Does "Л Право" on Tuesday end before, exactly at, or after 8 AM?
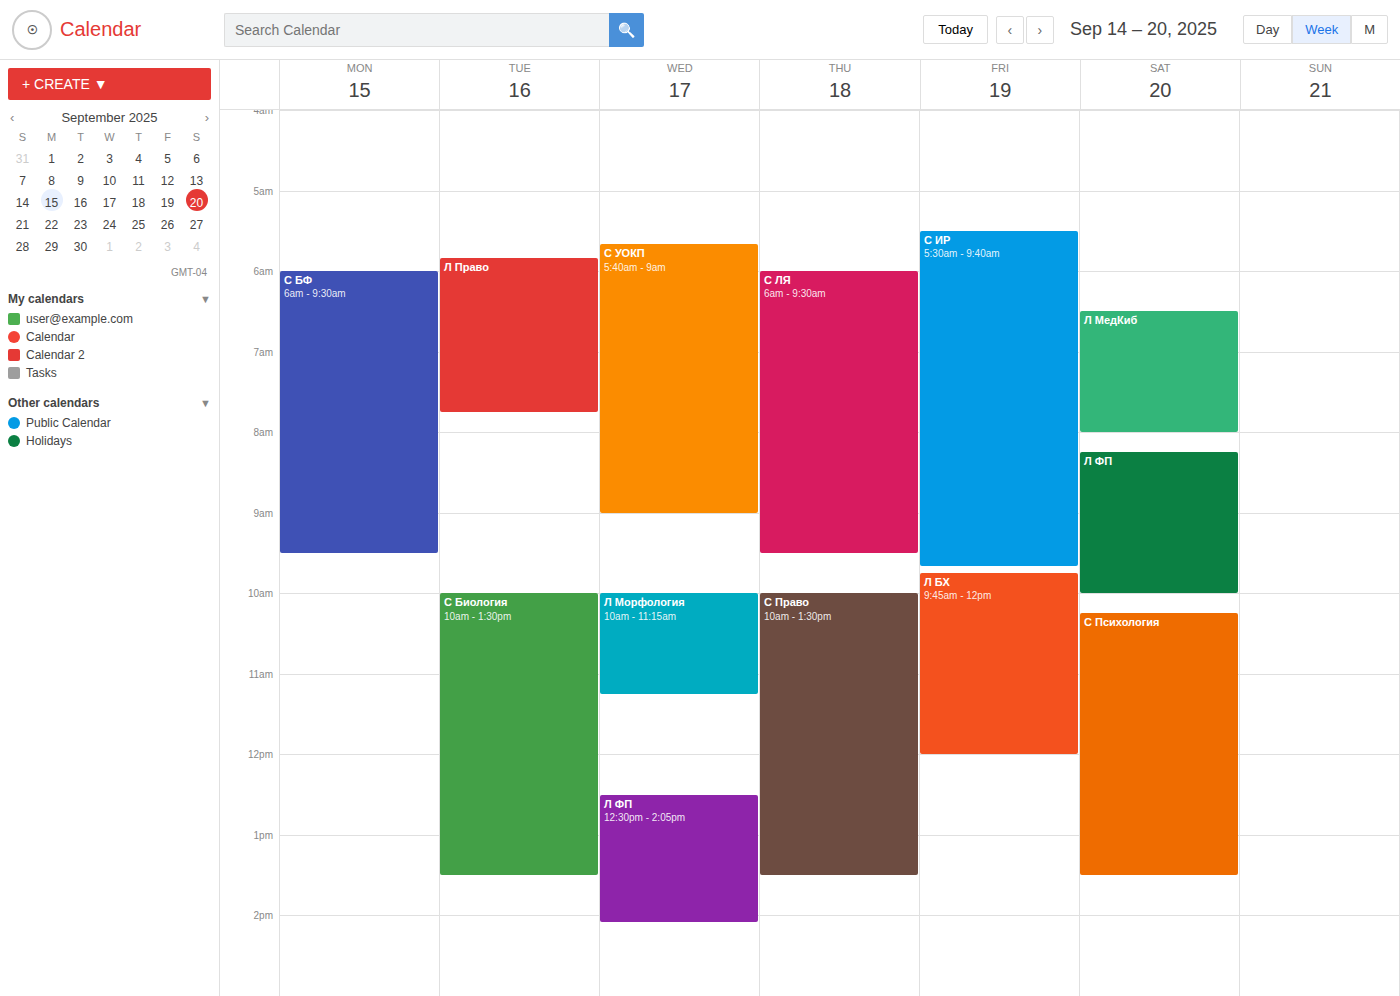
7:45 AM -- before 8 AM, 15 minutes above the 8 AM line.